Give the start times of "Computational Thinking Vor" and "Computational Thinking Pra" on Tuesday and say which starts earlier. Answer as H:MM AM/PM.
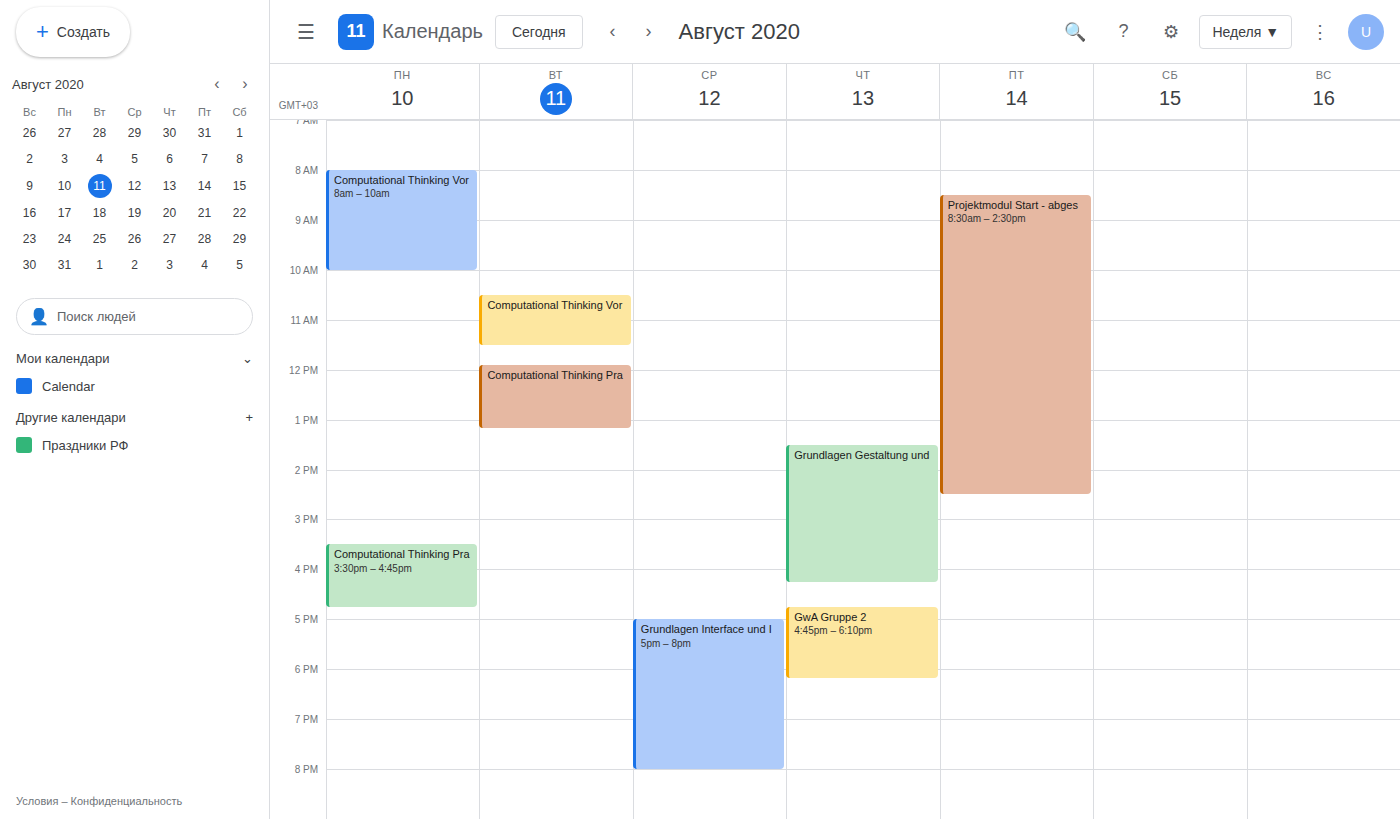
"Computational Thinking Vor" 10:30 AM; "Computational Thinking Pra" 11:55 AM.